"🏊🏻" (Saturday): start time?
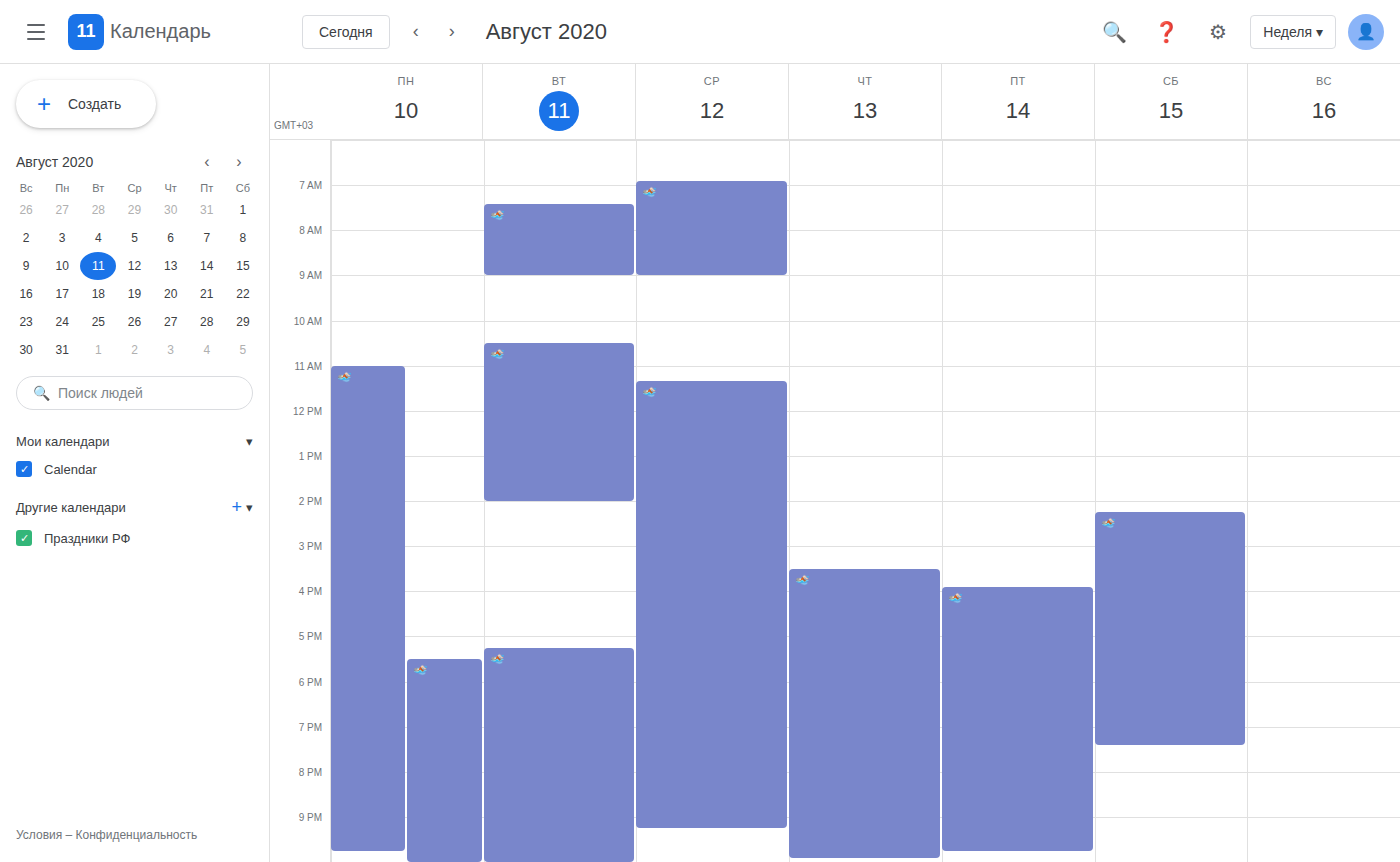
2:15 PM